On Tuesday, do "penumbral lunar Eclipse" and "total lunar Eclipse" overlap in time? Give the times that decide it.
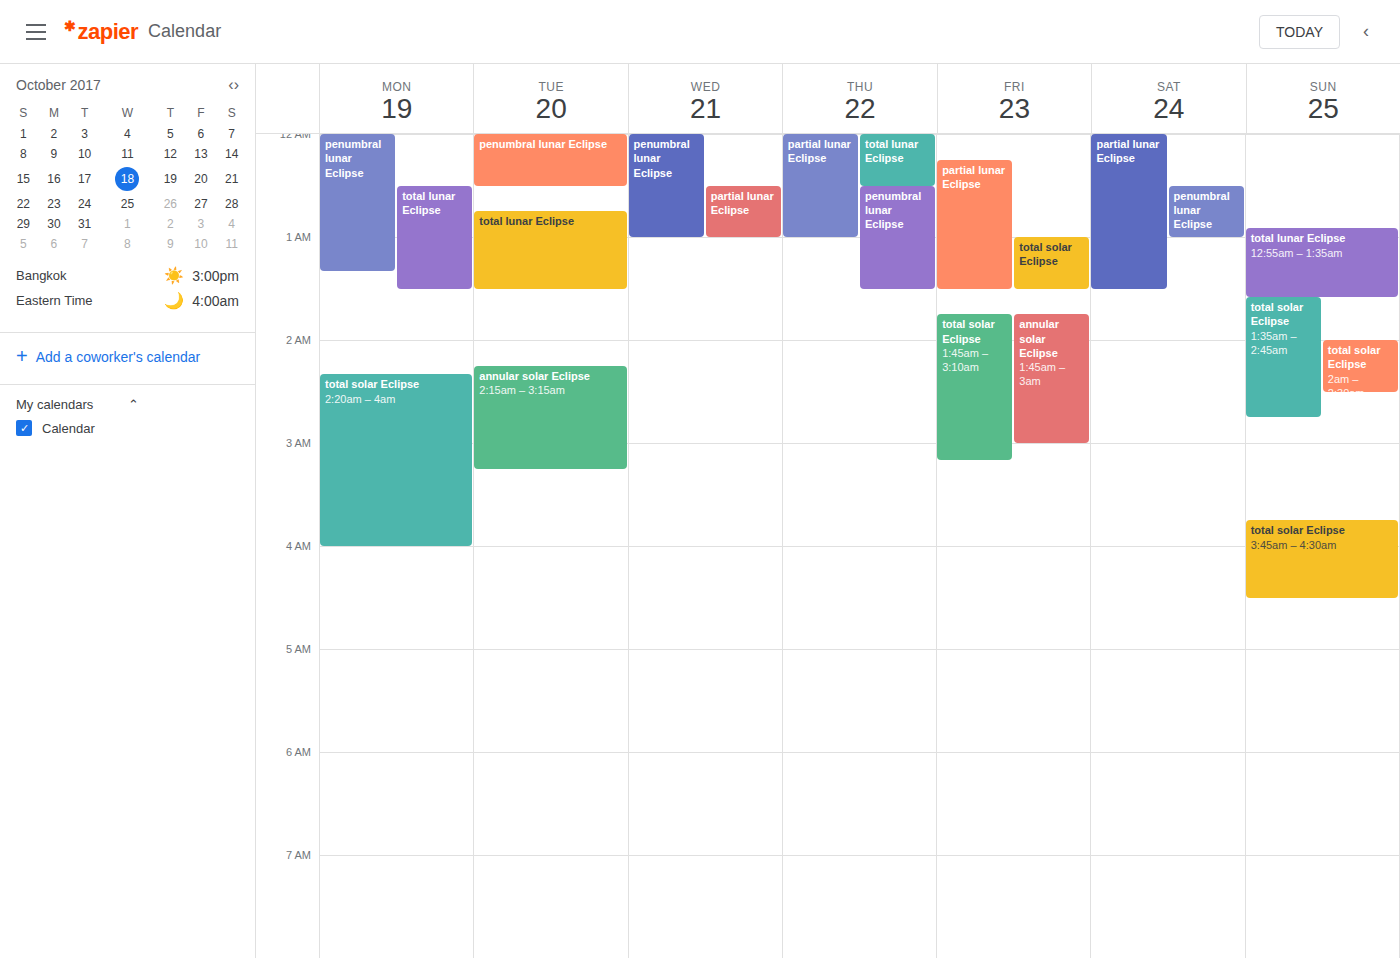
"penumbral lunar Eclipse" ends at 12:30 AM and "total lunar Eclipse" starts at 12:45 AM -- no overlap.